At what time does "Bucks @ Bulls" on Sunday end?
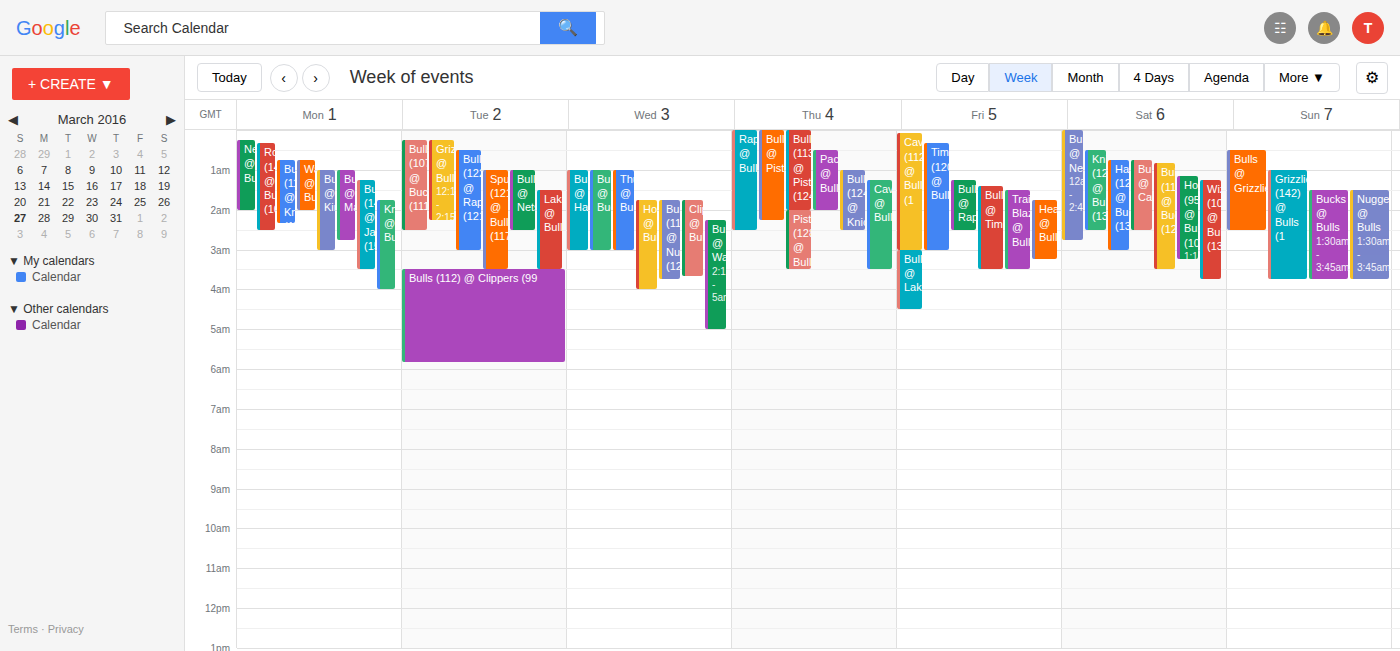
3:45 AM